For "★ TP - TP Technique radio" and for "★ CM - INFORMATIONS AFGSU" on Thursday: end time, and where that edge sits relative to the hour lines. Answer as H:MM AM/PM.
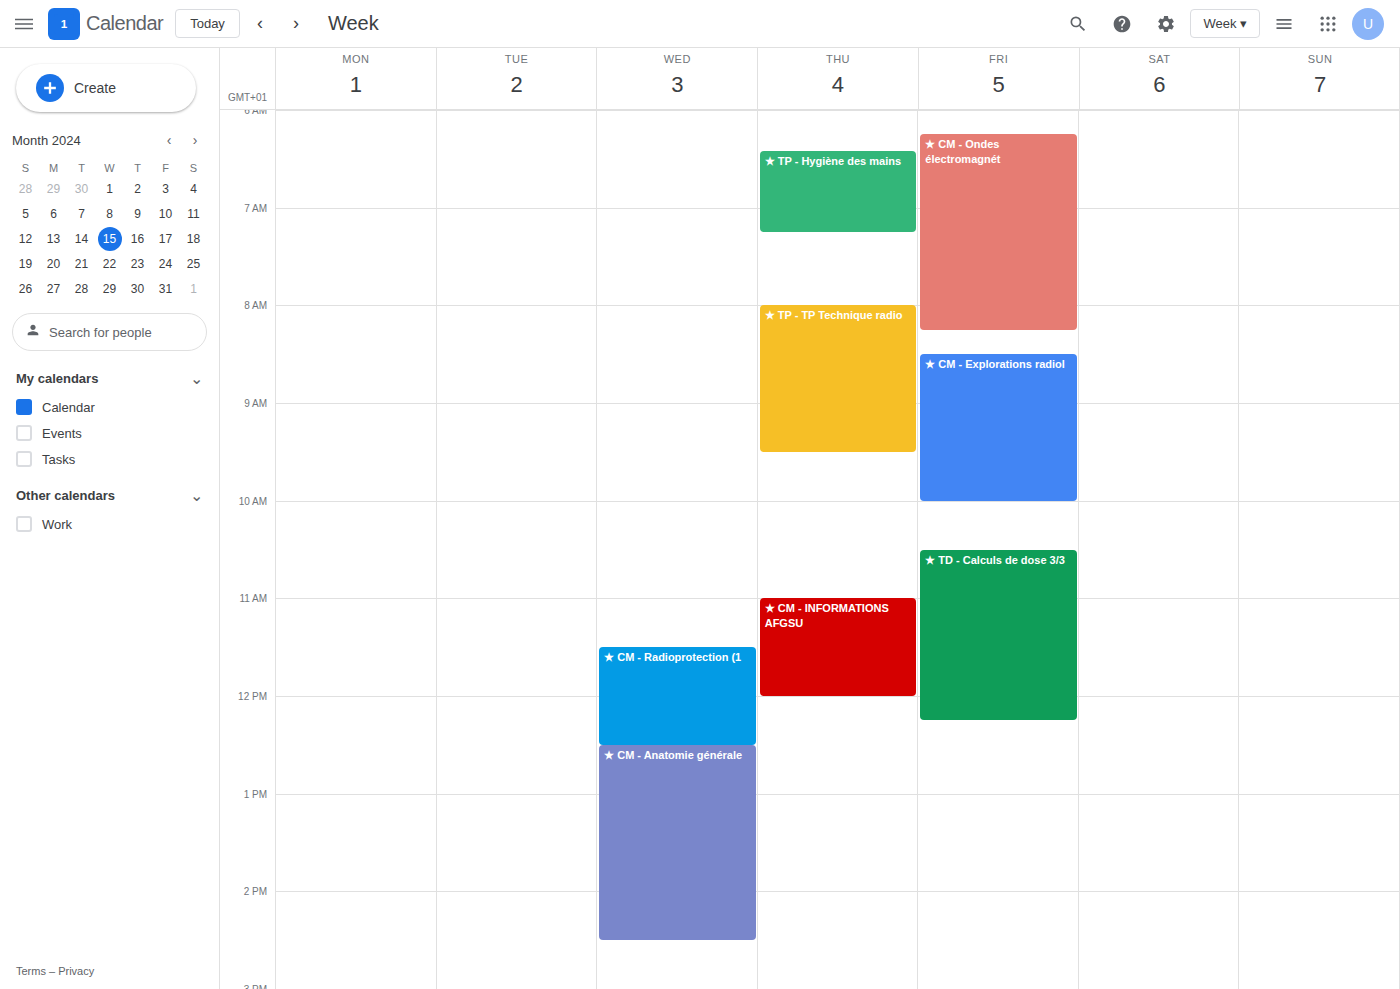
"★ TP - TP Technique radio": 9:30 AM, halfway between the 9 AM and 10 AM lines. "★ CM - INFORMATIONS AFGSU": 12:00 PM, exactly on the 12 PM line.